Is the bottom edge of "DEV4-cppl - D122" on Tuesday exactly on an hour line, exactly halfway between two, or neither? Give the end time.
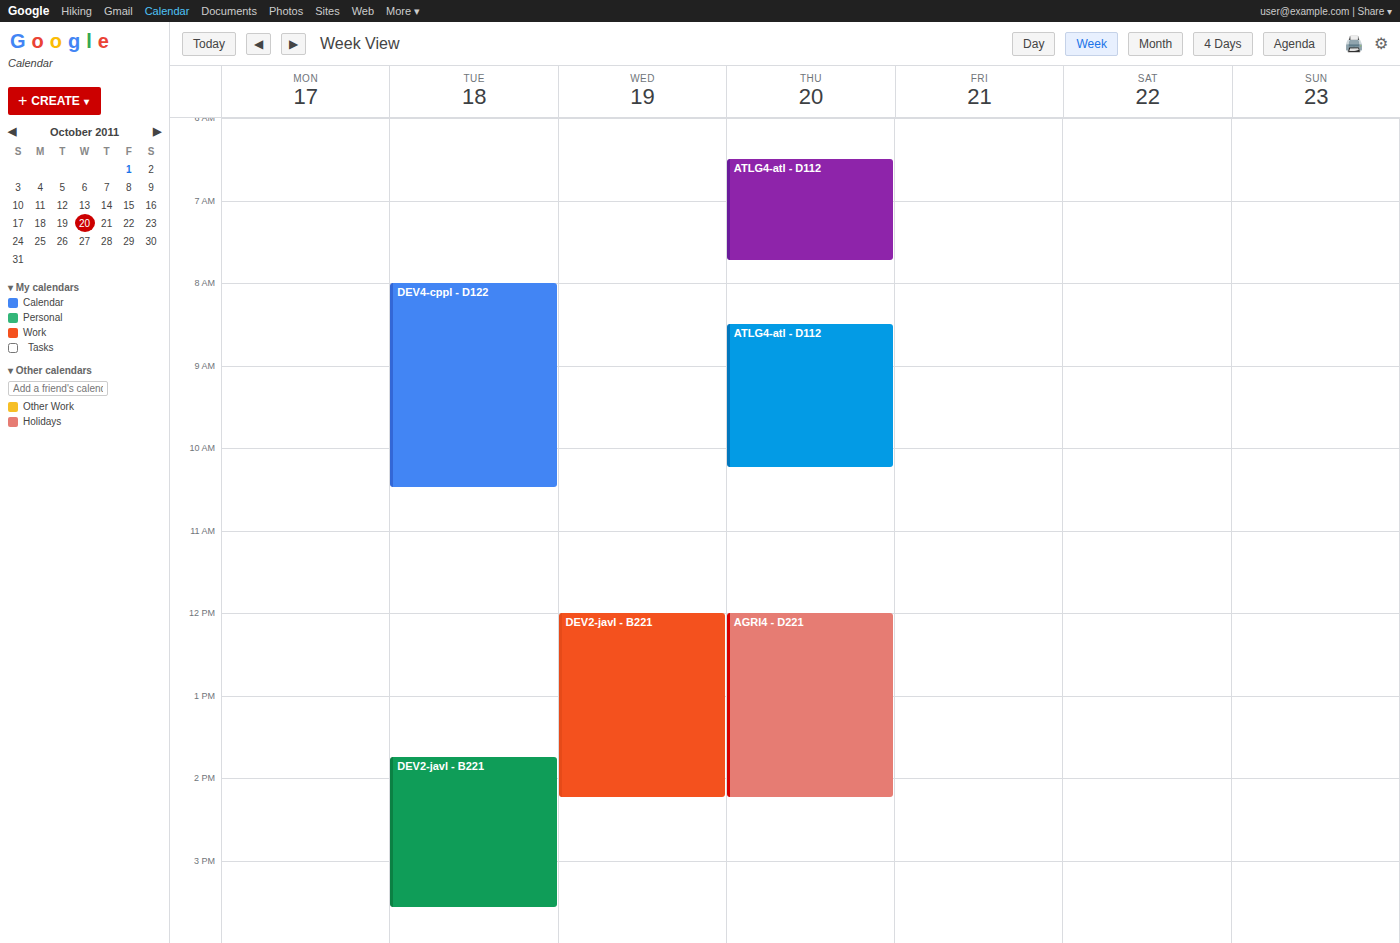
10:30 AM -- halfway between the 10 AM and 11 AM lines.